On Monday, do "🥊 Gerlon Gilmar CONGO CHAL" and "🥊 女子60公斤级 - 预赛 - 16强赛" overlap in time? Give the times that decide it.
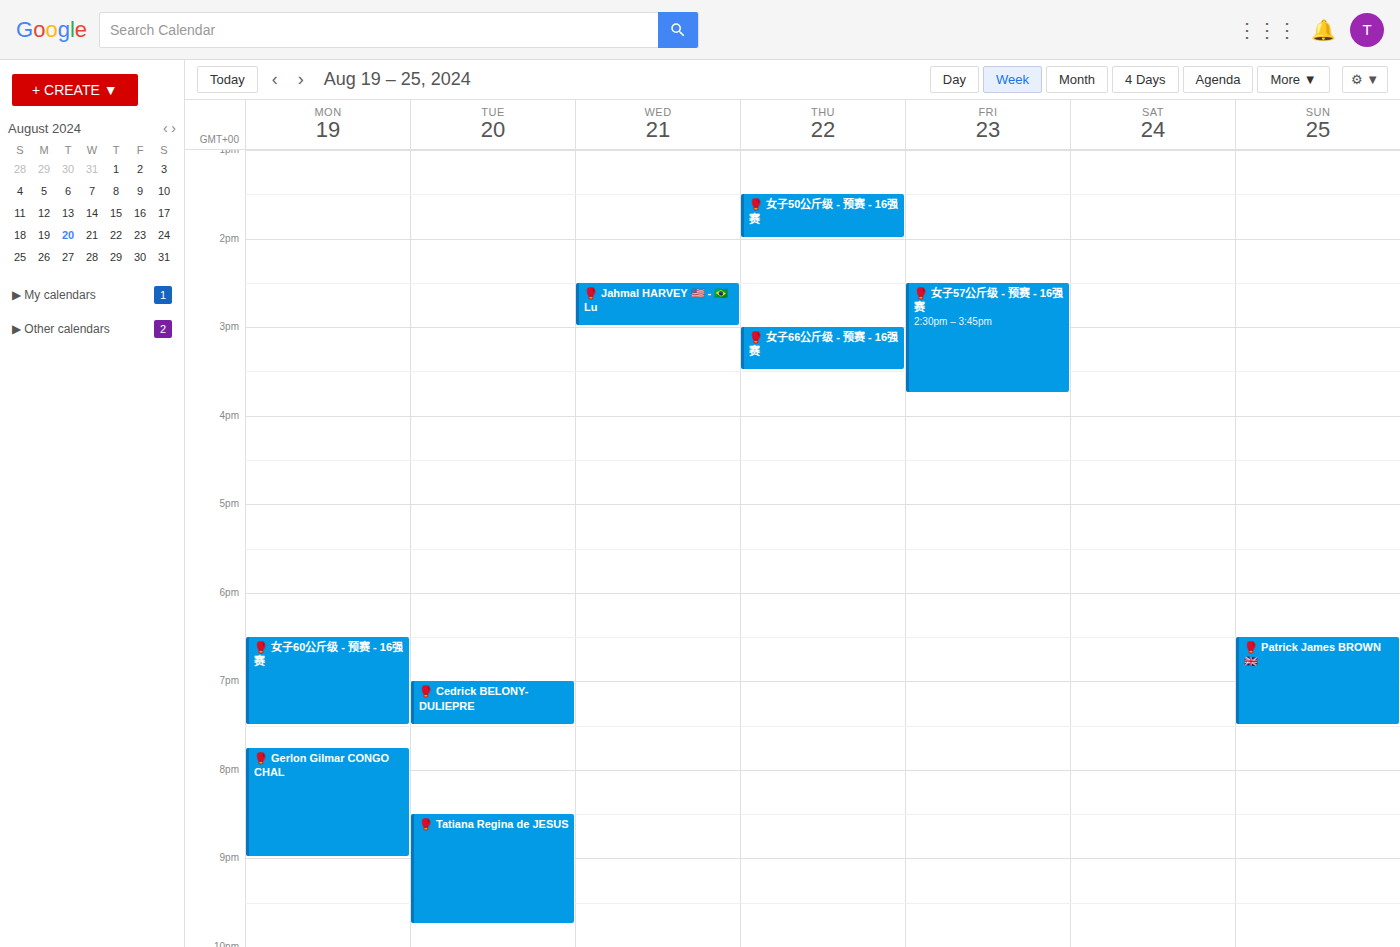
"🥊 女子60公斤级 - 预赛 - 16强赛" ends at 7:30 PM and "🥊 Gerlon Gilmar CONGO CHAL" starts at 7:45 PM -- no overlap.